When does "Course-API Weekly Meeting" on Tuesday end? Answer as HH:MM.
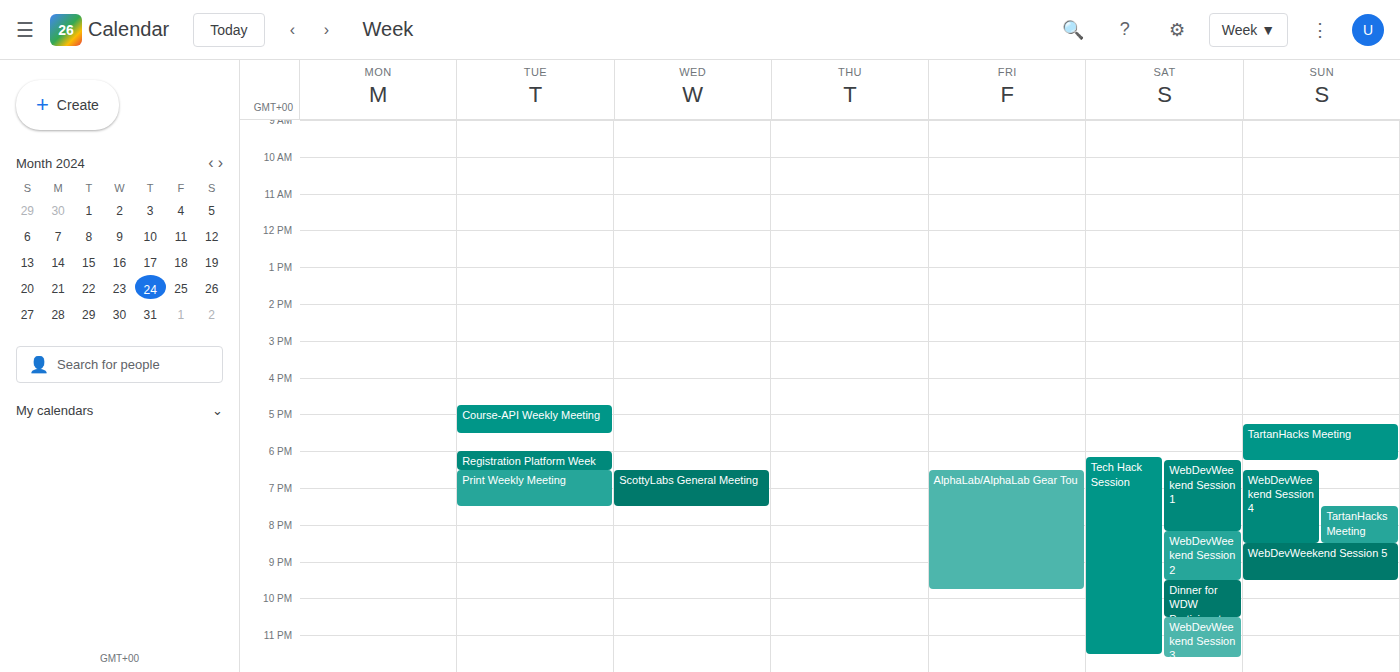
17:30